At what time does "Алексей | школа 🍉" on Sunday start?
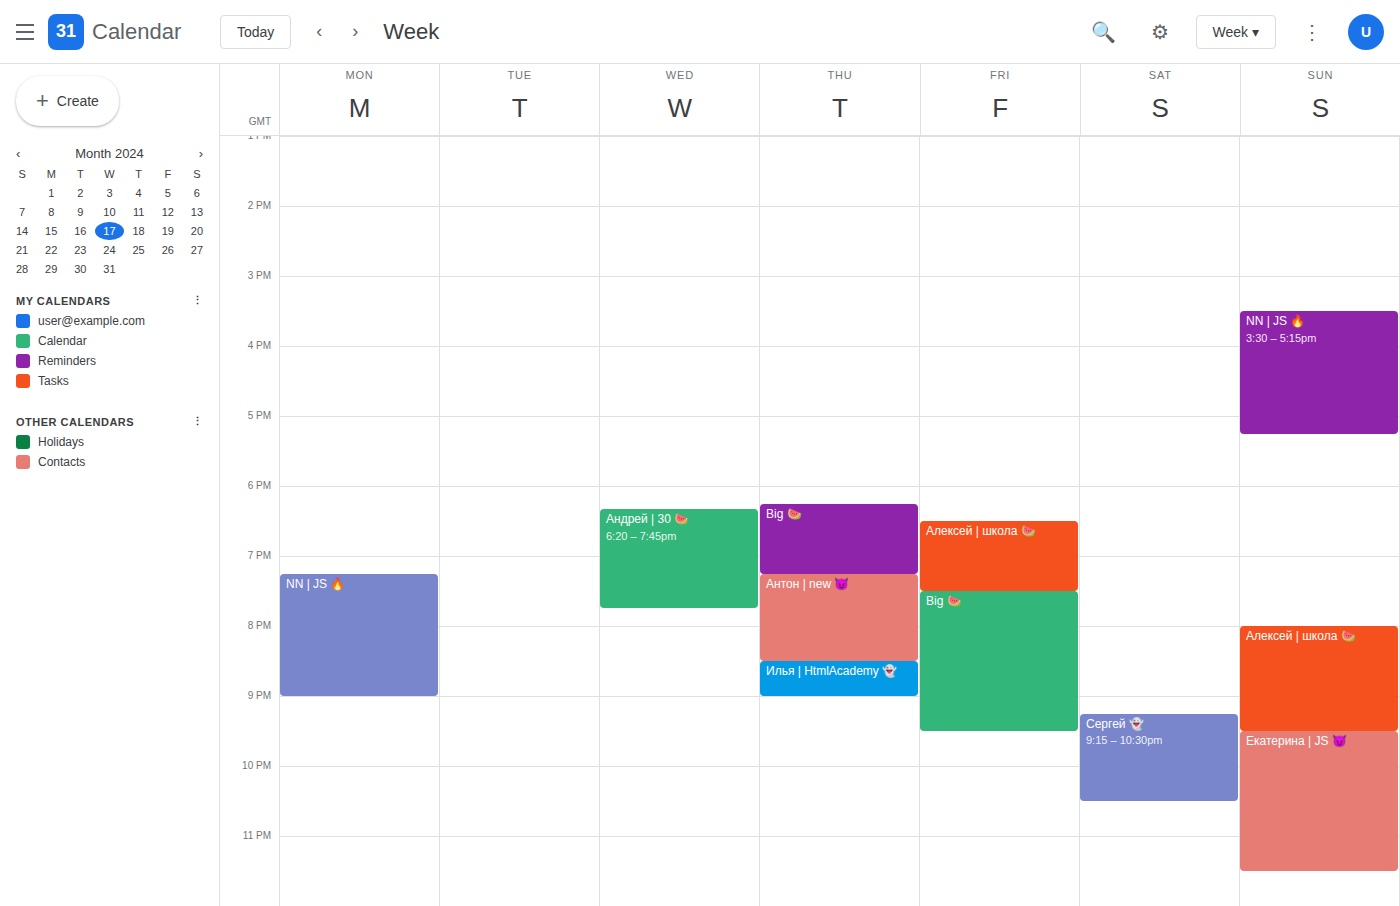
8:00 PM